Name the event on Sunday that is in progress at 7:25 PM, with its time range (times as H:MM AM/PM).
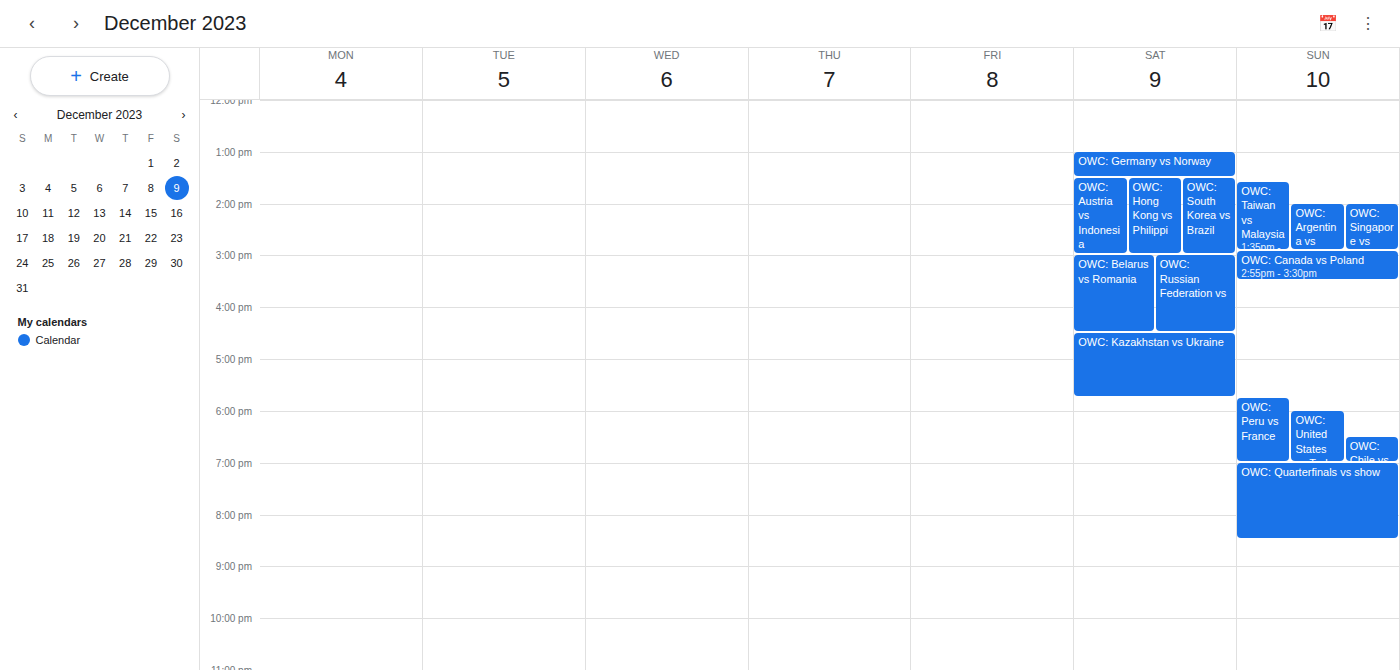
"OWC: Quarterfinals vs show", 7:00 PM to 8:30 PM